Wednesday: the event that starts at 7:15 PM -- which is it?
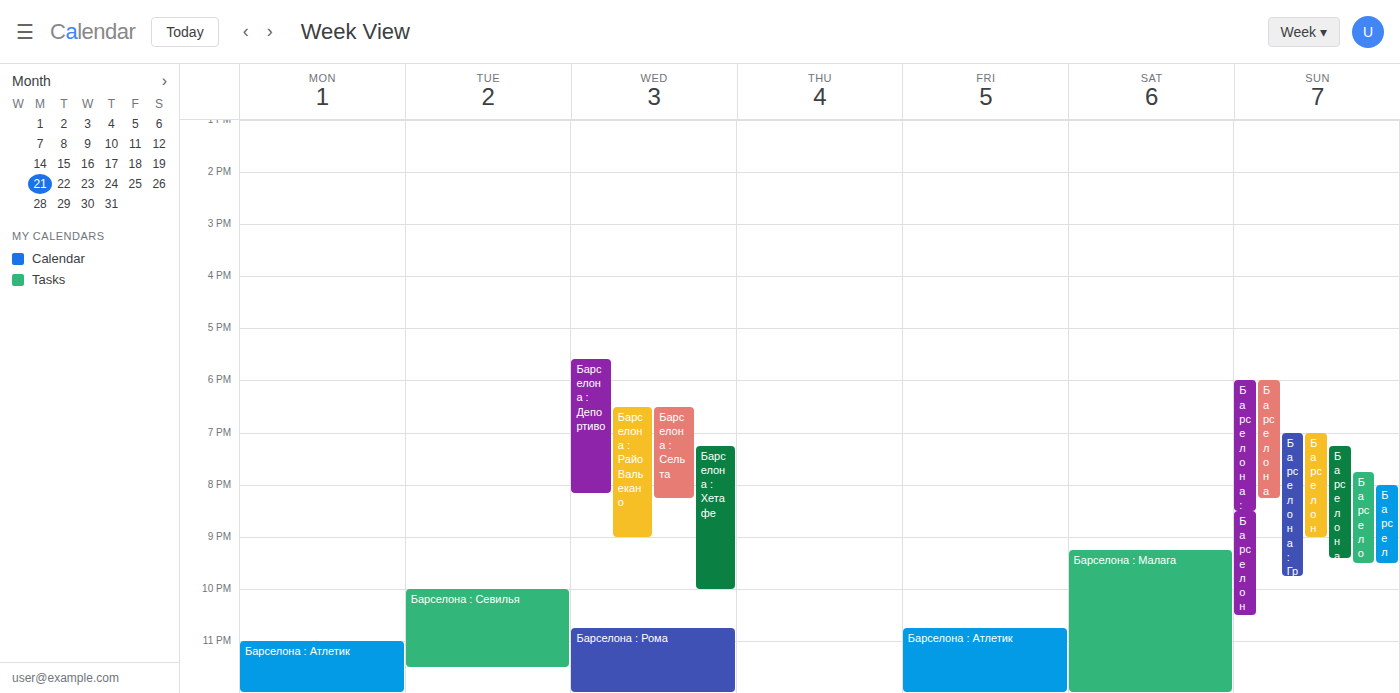
"Барселона : Хетафе"